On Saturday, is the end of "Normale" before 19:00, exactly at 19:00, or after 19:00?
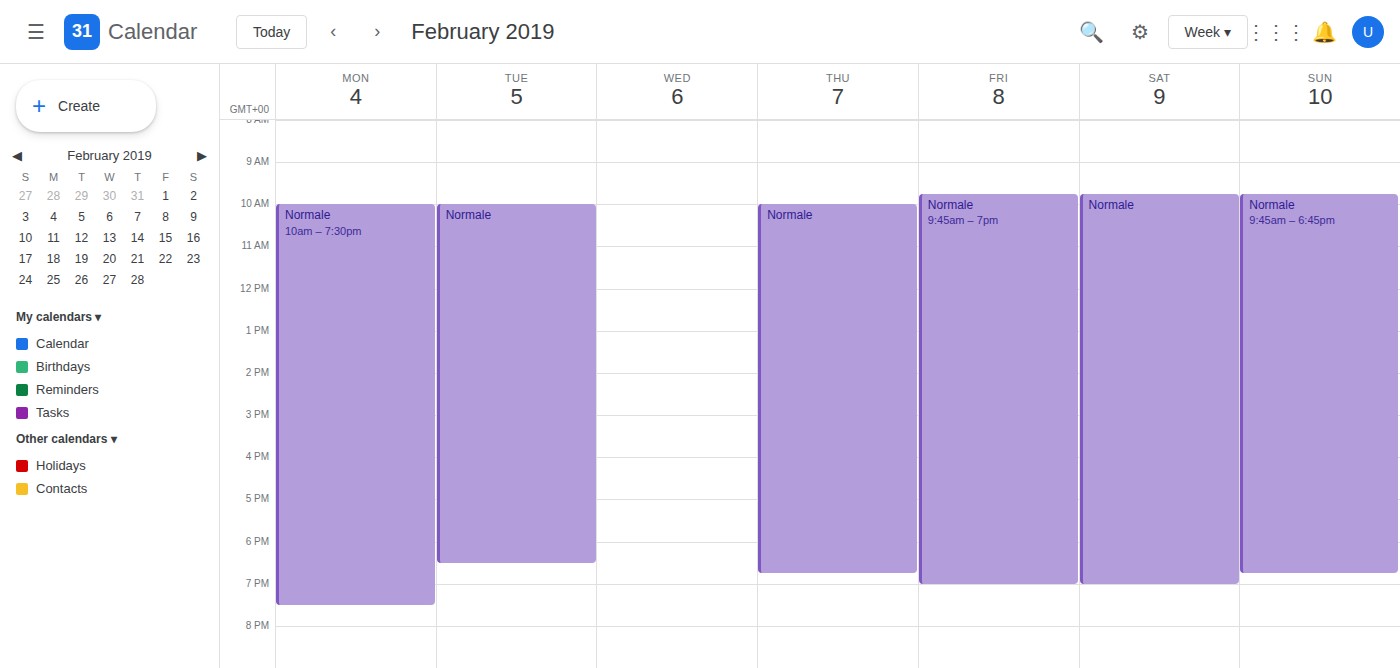
19:00 -- exactly at 19:00, on the 19:00 line.